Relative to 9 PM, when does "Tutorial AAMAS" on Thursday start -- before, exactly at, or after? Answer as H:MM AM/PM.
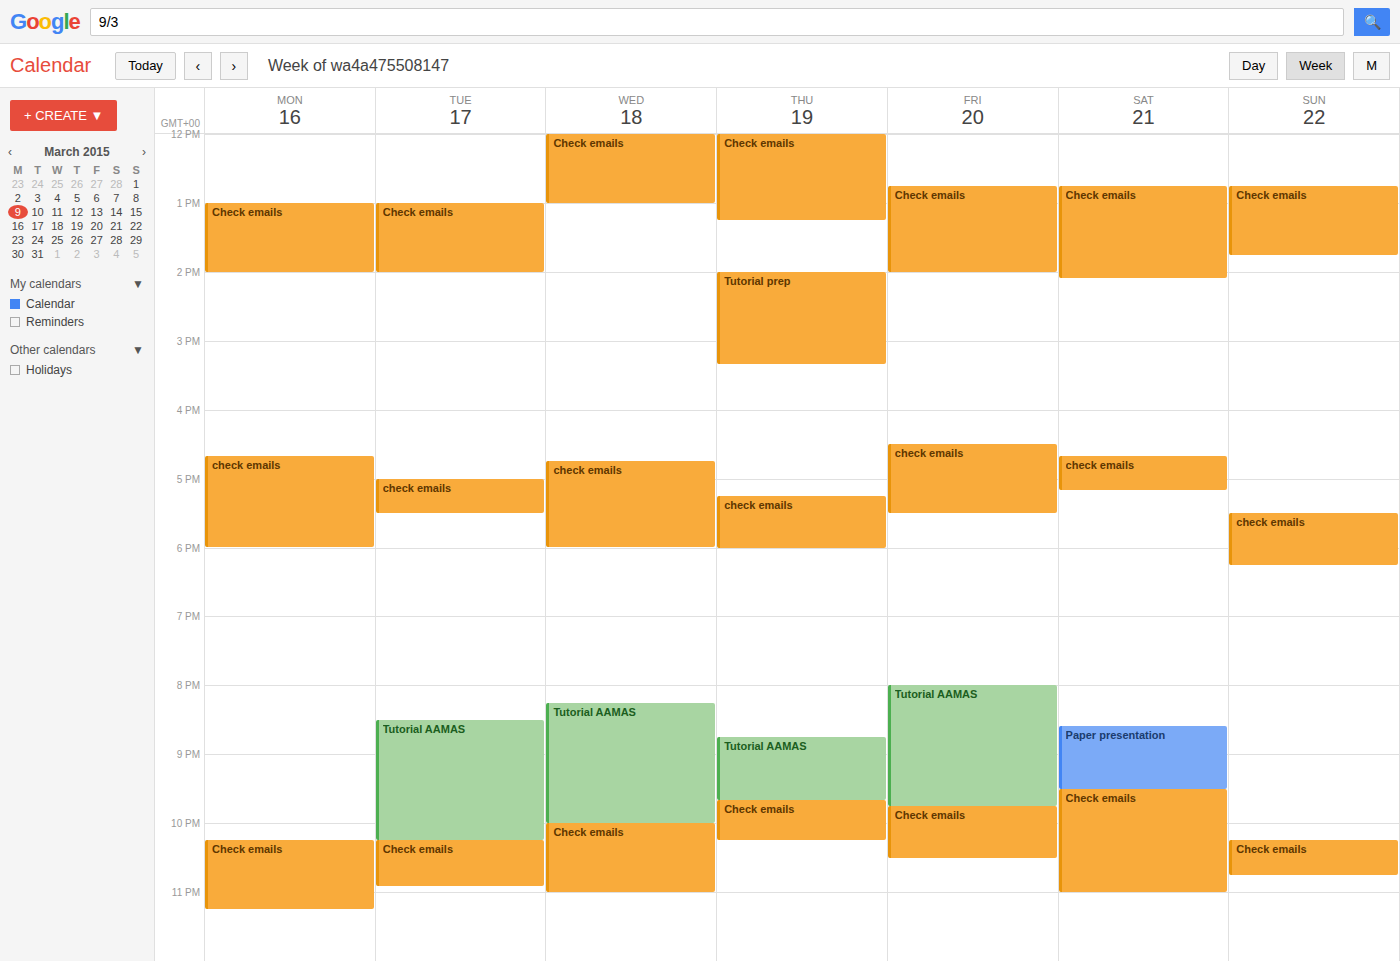
8:45 PM -- before 9 PM, 15 minutes above the 9 PM line.